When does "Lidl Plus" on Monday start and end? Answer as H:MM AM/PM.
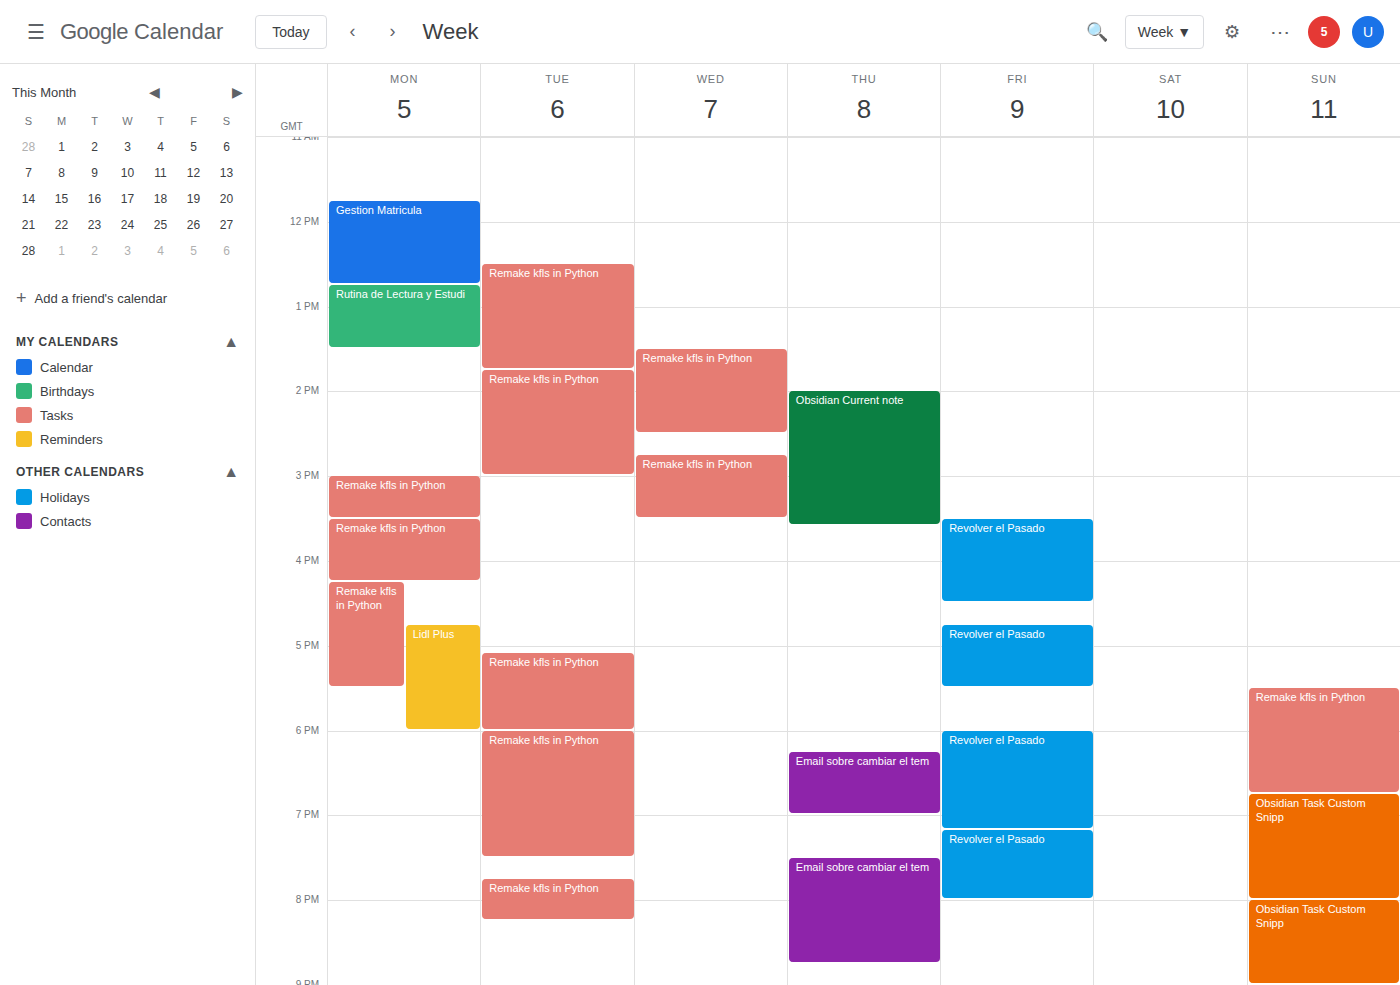
4:45 PM to 6:00 PM